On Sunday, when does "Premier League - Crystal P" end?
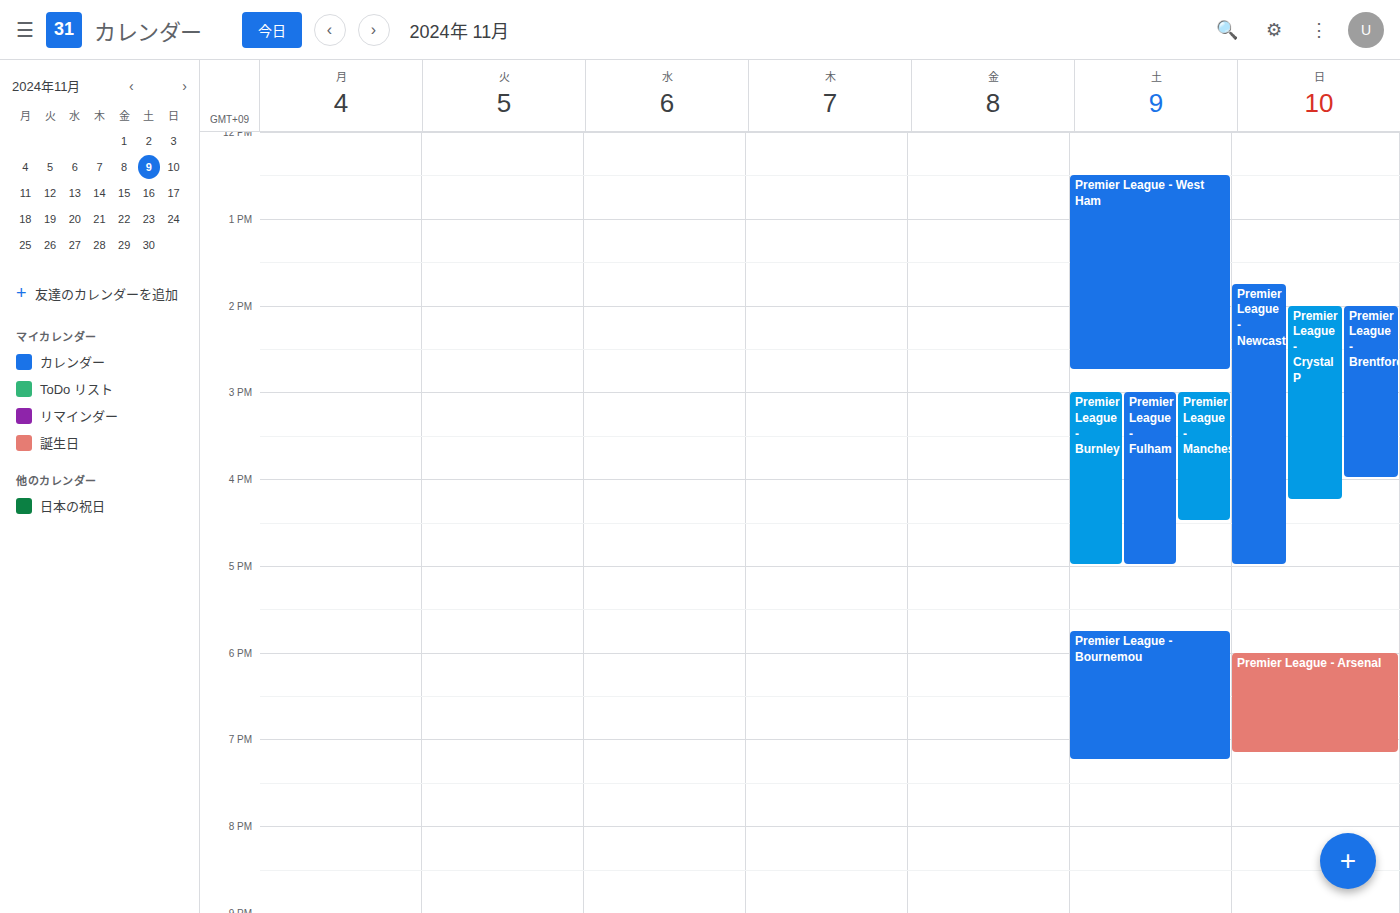
4:15 PM